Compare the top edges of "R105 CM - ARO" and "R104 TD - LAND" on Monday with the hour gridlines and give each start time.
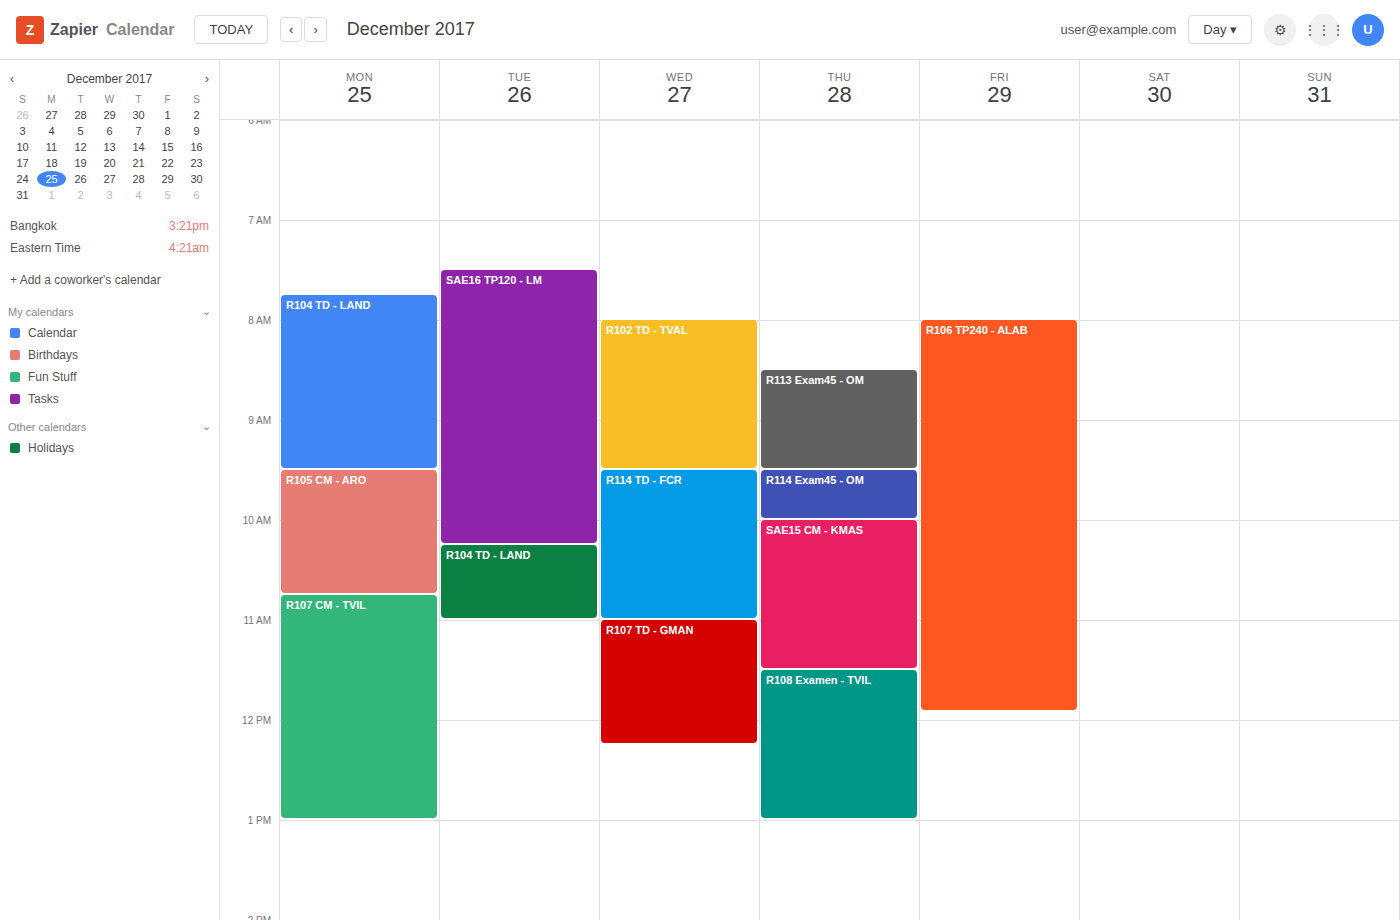
"R105 CM - ARO": 9:30 AM, halfway between the 9 AM and 10 AM lines. "R104 TD - LAND": 7:45 AM, neither: three quarters of the way from the 7 AM line to the 8 AM line.